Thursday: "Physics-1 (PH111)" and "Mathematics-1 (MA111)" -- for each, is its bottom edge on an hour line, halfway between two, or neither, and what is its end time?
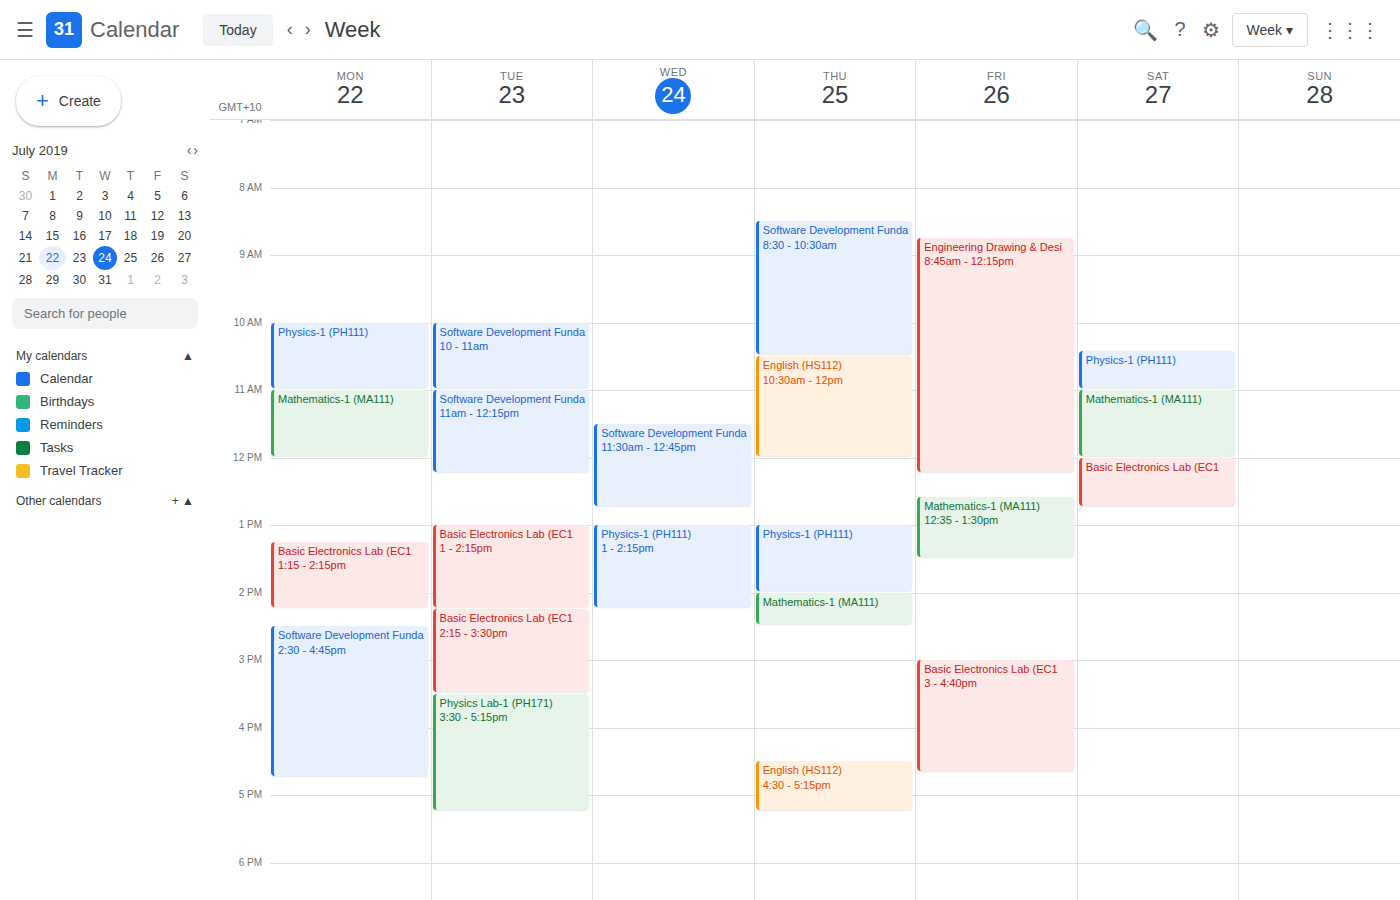
"Physics-1 (PH111)": 2:00 PM, exactly on the 2 PM line. "Mathematics-1 (MA111)": 2:30 PM, halfway between the 2 PM and 3 PM lines.